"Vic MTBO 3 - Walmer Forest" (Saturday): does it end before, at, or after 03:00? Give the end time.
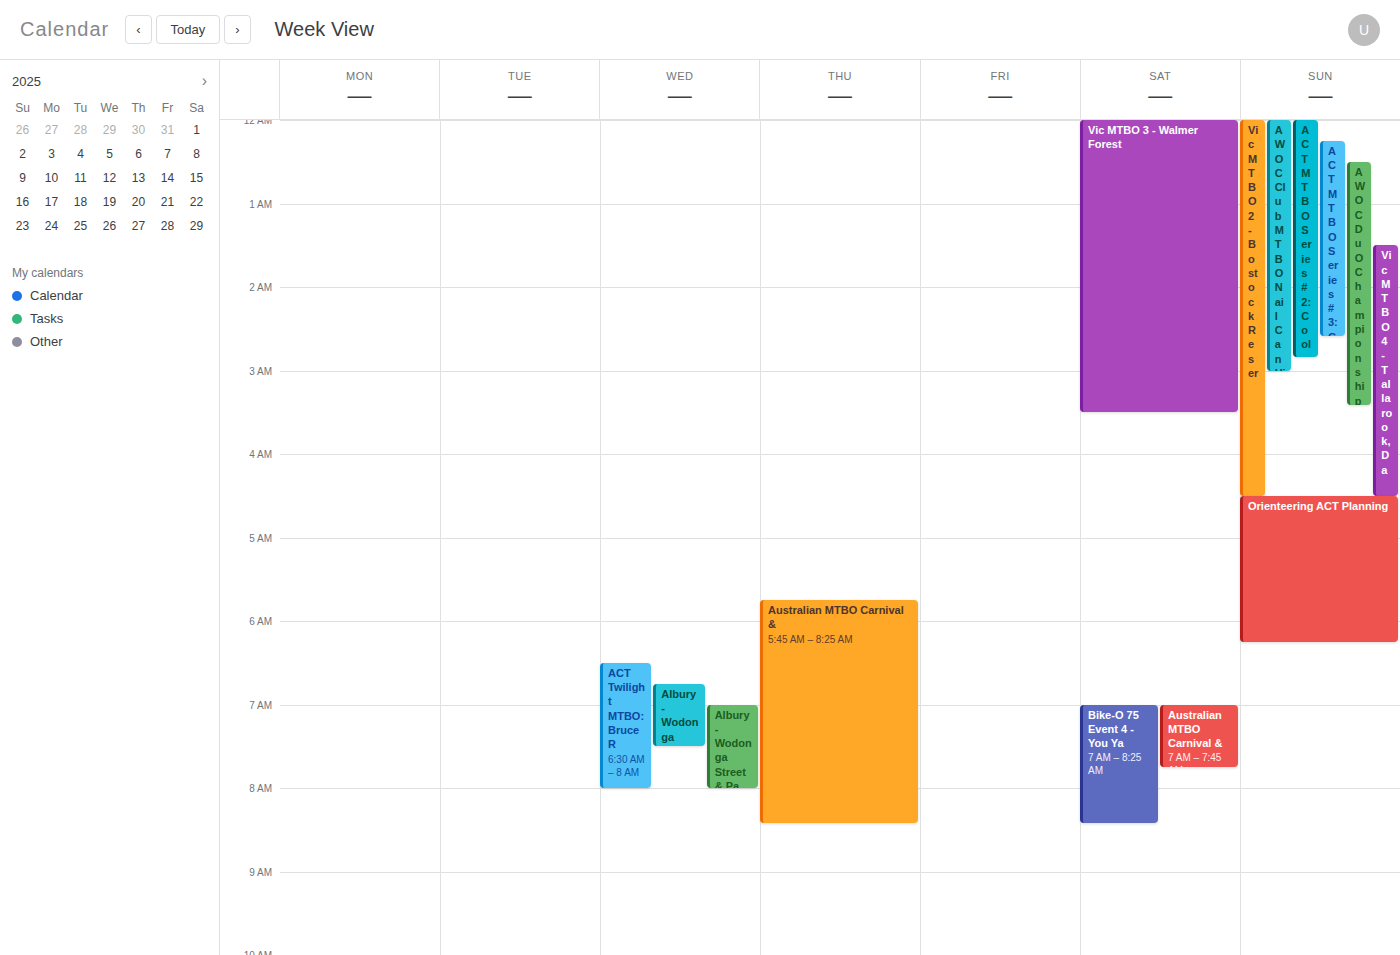
03:30 -- after 03:00, 30 minutes below the 03:00 line.